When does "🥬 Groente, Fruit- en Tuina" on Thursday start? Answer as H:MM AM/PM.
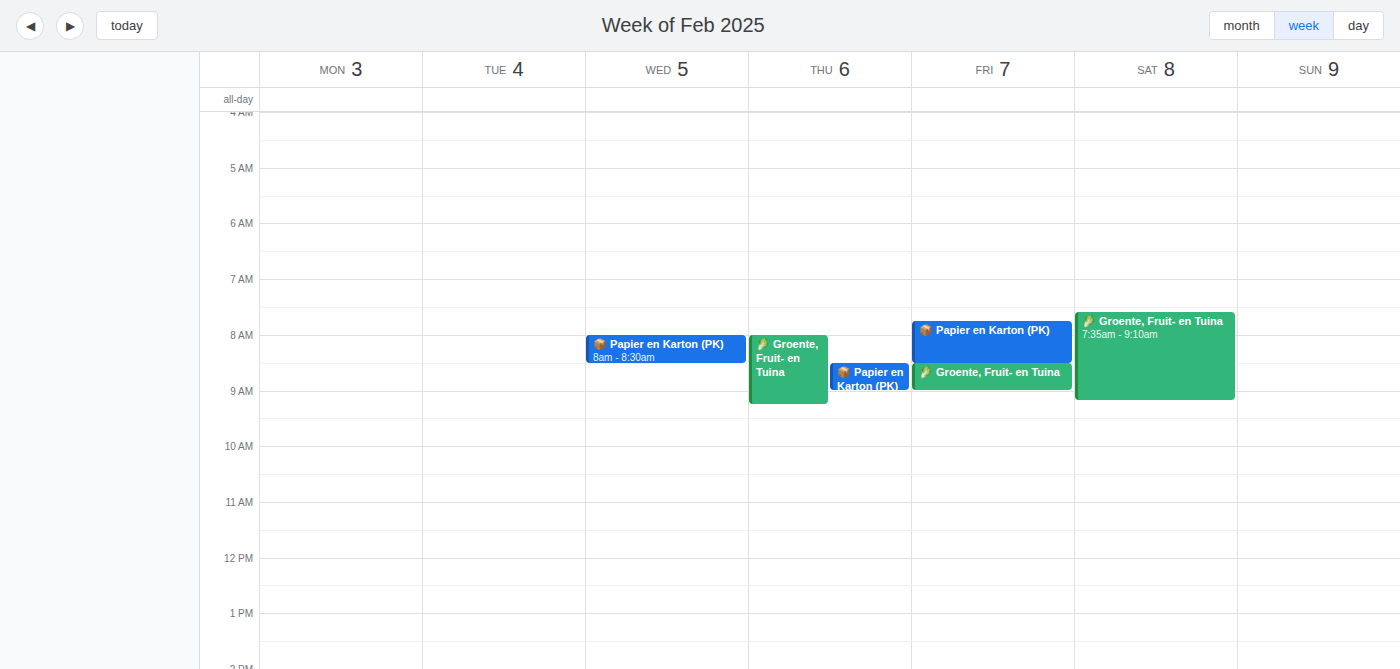
8:00 AM